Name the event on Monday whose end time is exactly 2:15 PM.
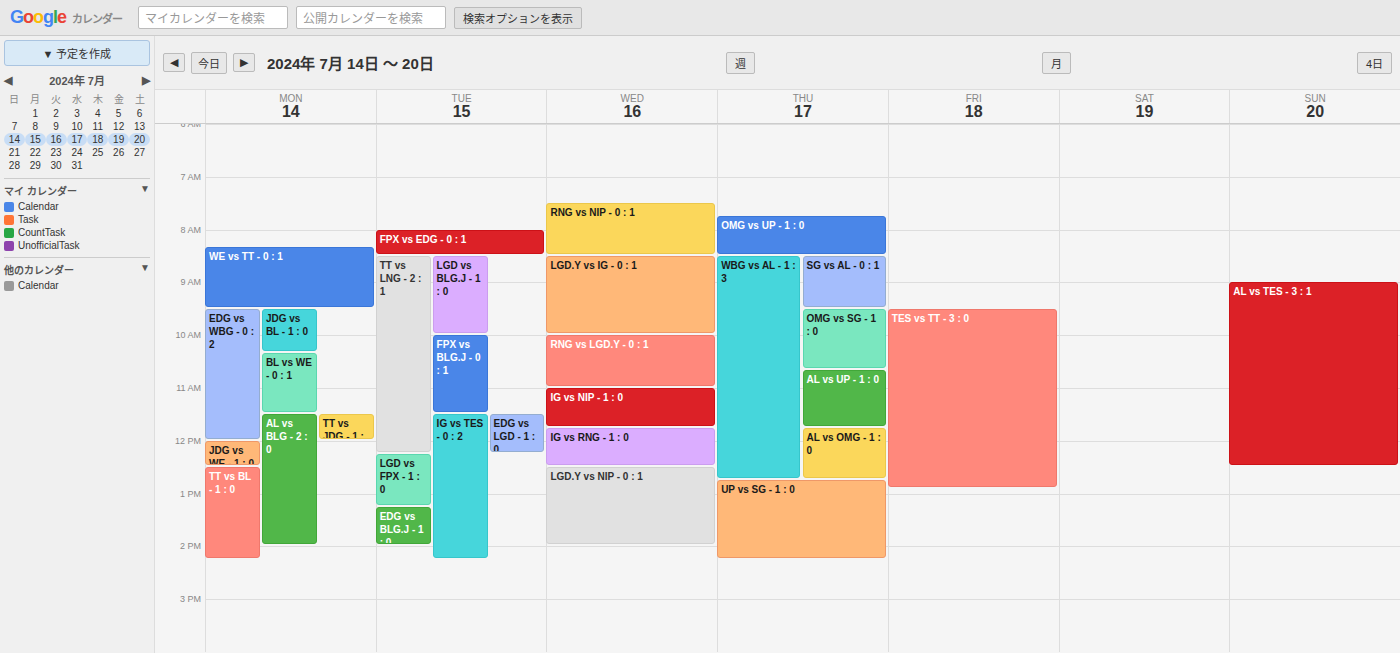
"TT vs BL - 1 : 0"